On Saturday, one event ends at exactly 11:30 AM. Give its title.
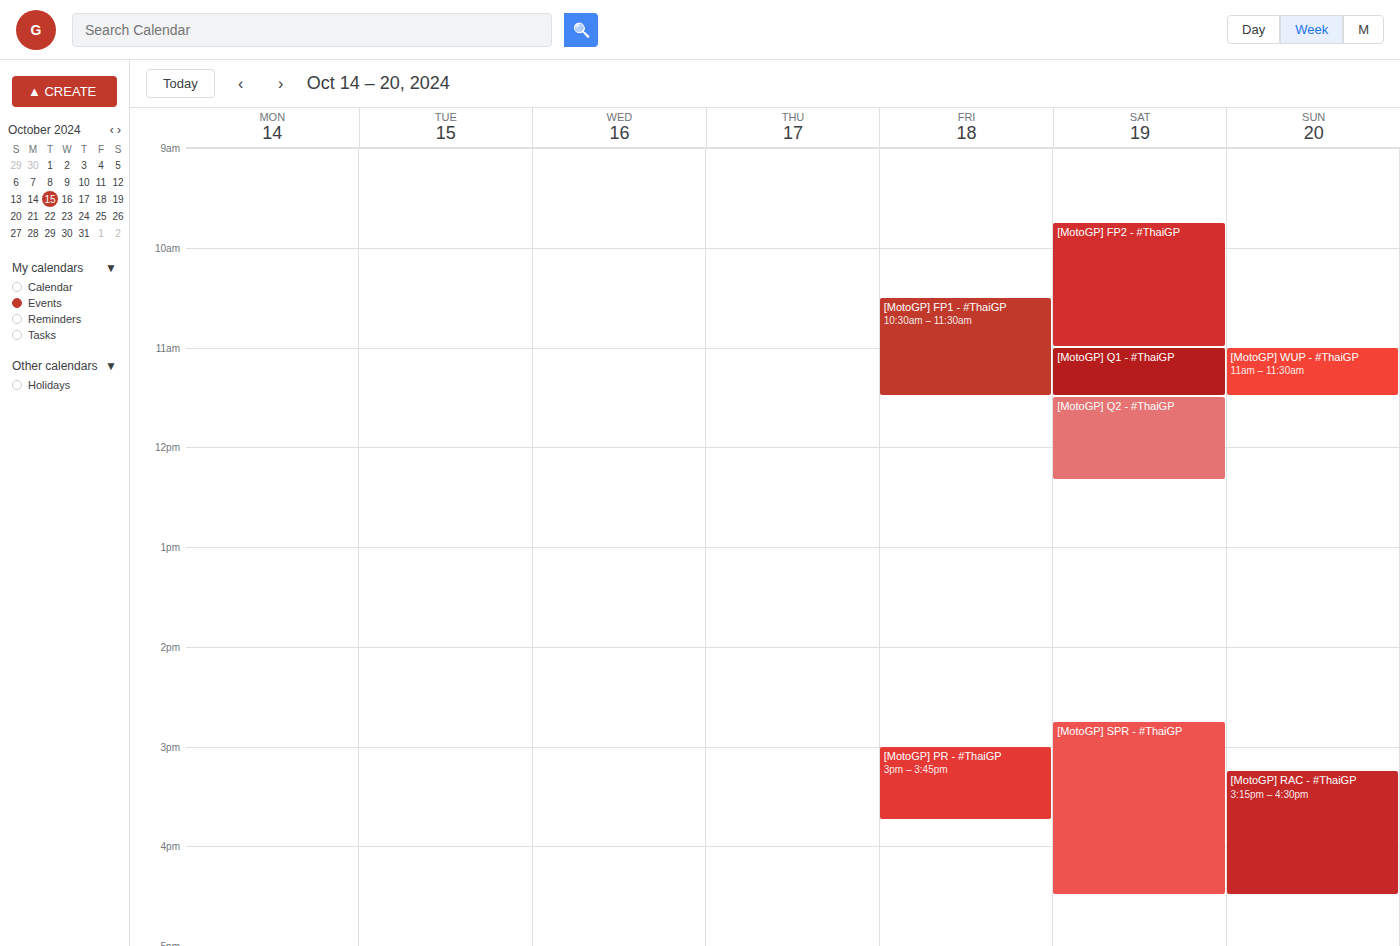
"[MotoGP] Q1 - #ThaiGP"